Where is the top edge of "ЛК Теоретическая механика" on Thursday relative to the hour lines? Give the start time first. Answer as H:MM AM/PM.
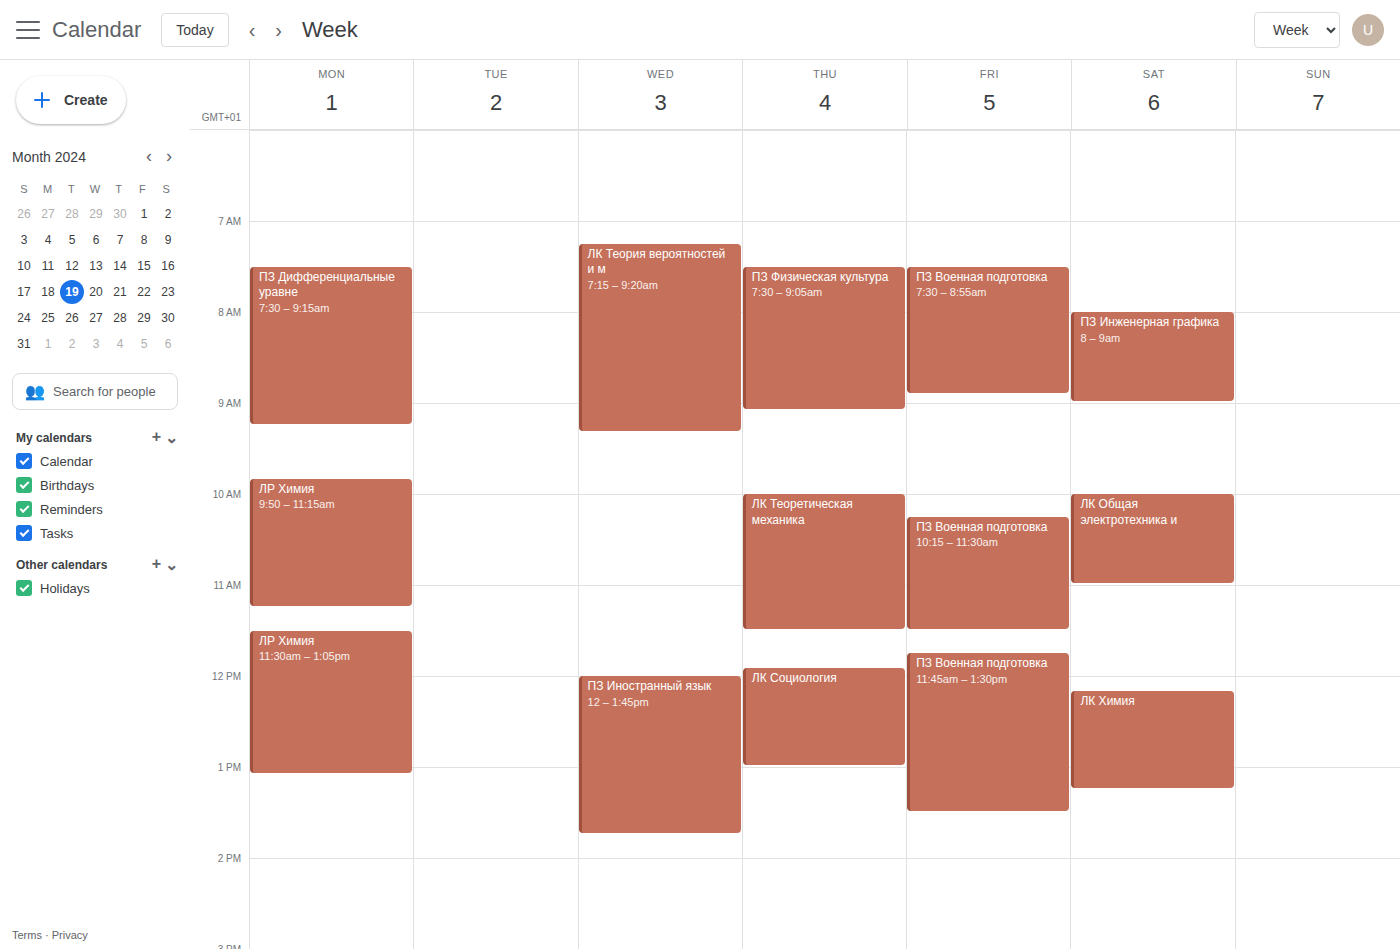
10:00 AM -- exactly on the 10 AM line.